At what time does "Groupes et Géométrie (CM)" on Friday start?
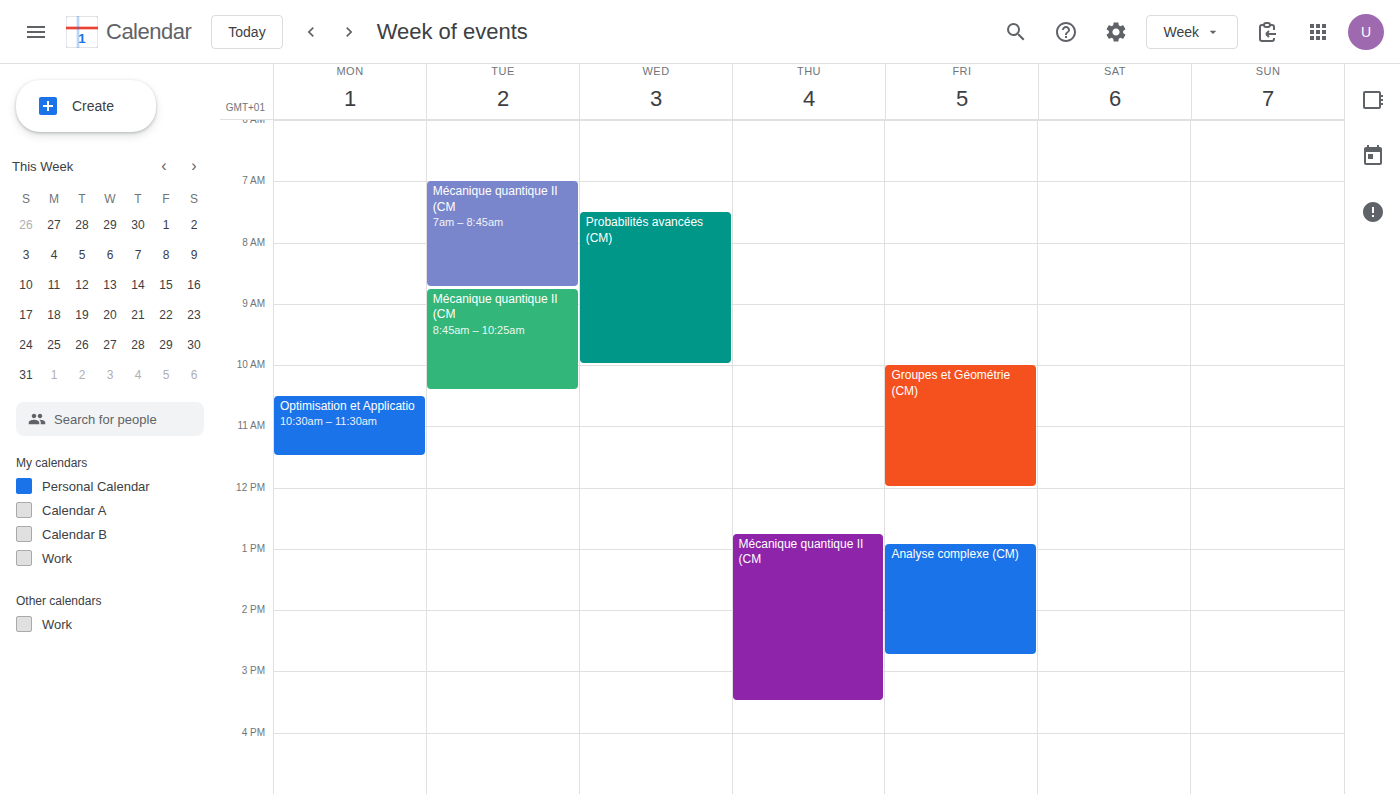
10:00 AM